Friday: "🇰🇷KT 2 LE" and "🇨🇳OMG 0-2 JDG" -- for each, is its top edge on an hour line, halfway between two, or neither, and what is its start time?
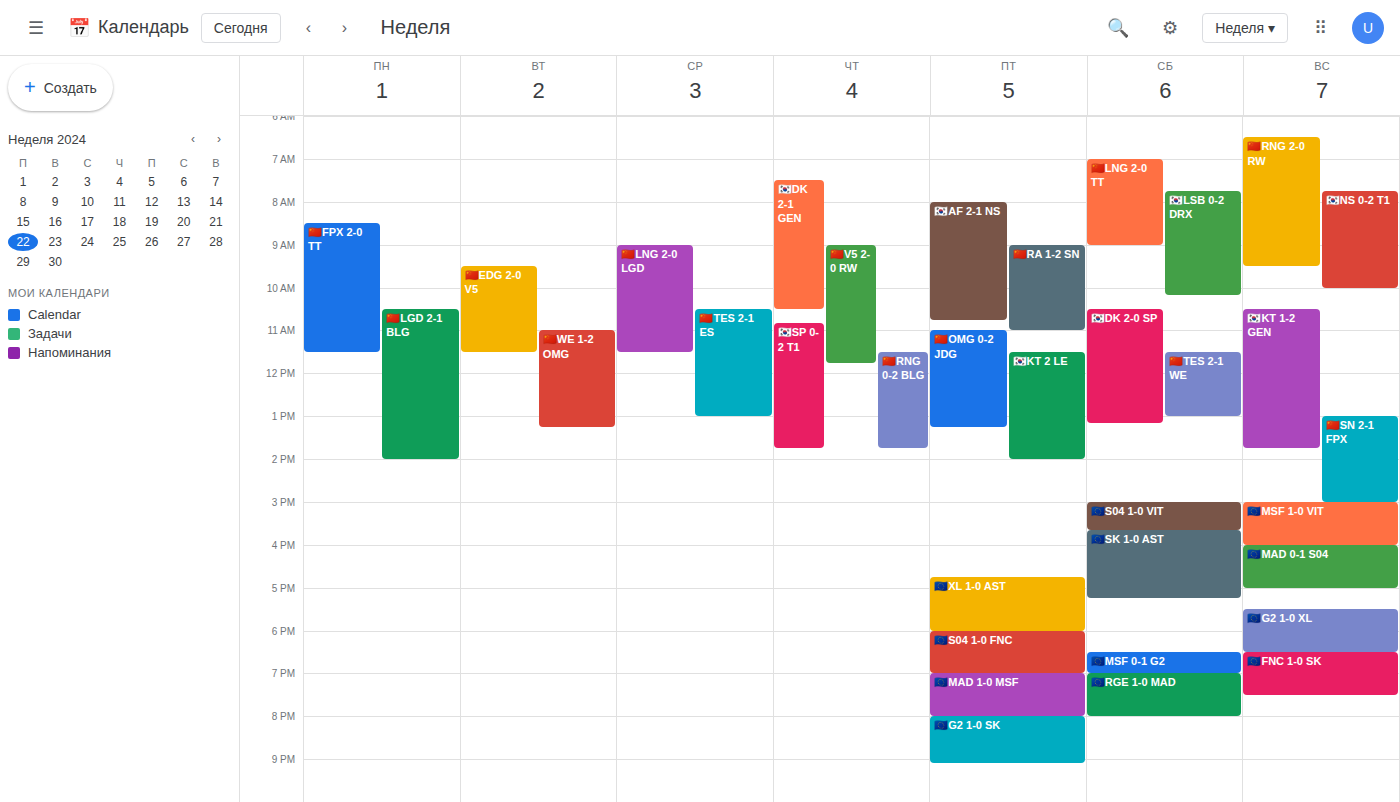
"🇰🇷KT 2 LE": 11:30 AM, halfway between the 11 AM and 12 PM lines. "🇨🇳OMG 0-2 JDG": 11:00 AM, exactly on the 11 AM line.